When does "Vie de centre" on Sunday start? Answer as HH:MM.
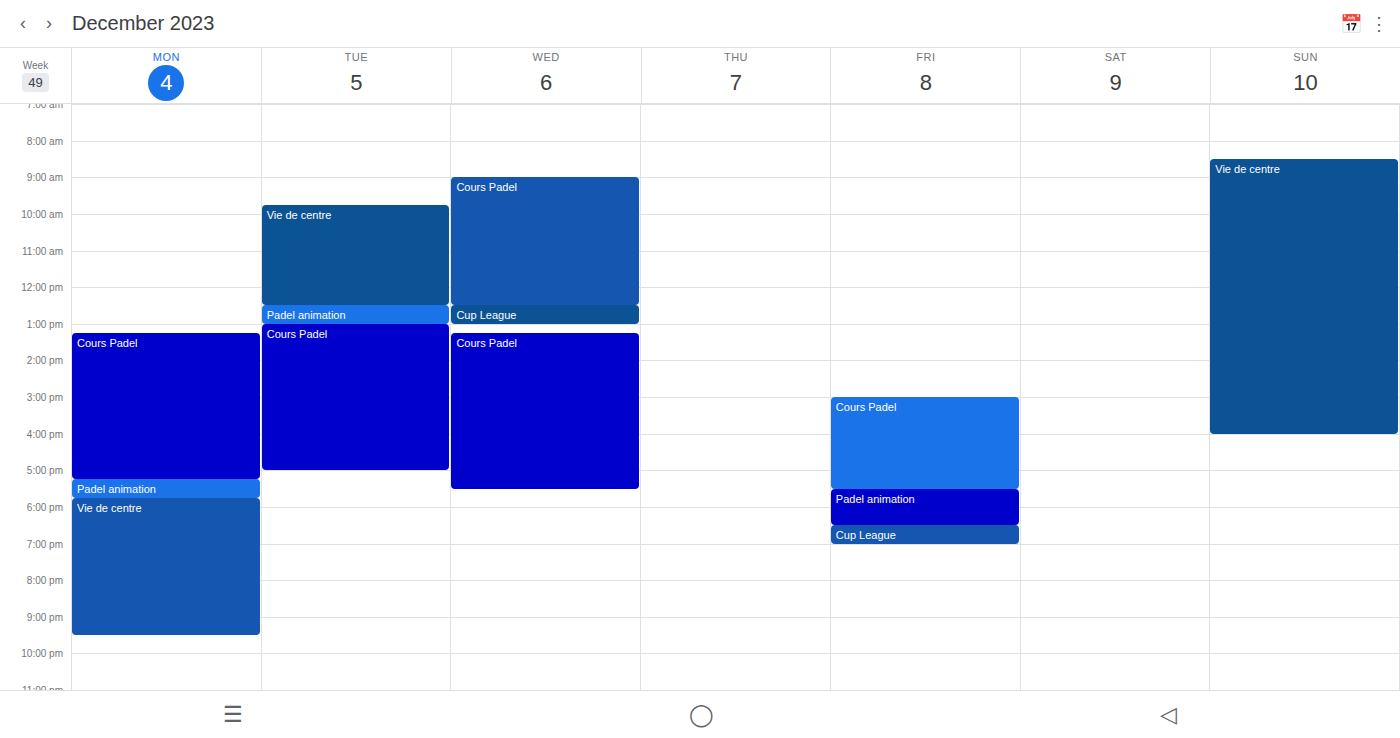
08:30